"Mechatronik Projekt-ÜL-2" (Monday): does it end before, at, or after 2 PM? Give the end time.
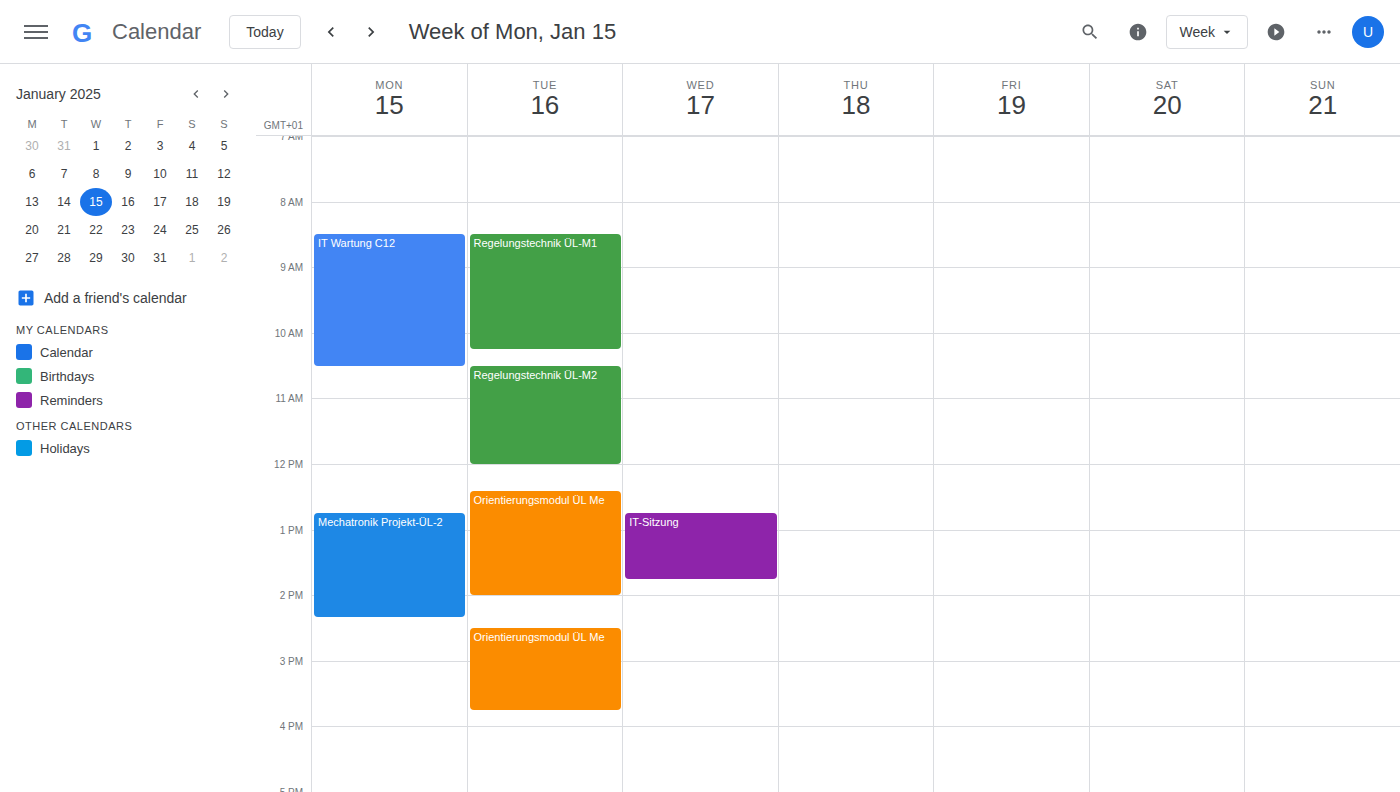
2:20 PM -- after 2 PM, 20 minutes below the 2 PM line.